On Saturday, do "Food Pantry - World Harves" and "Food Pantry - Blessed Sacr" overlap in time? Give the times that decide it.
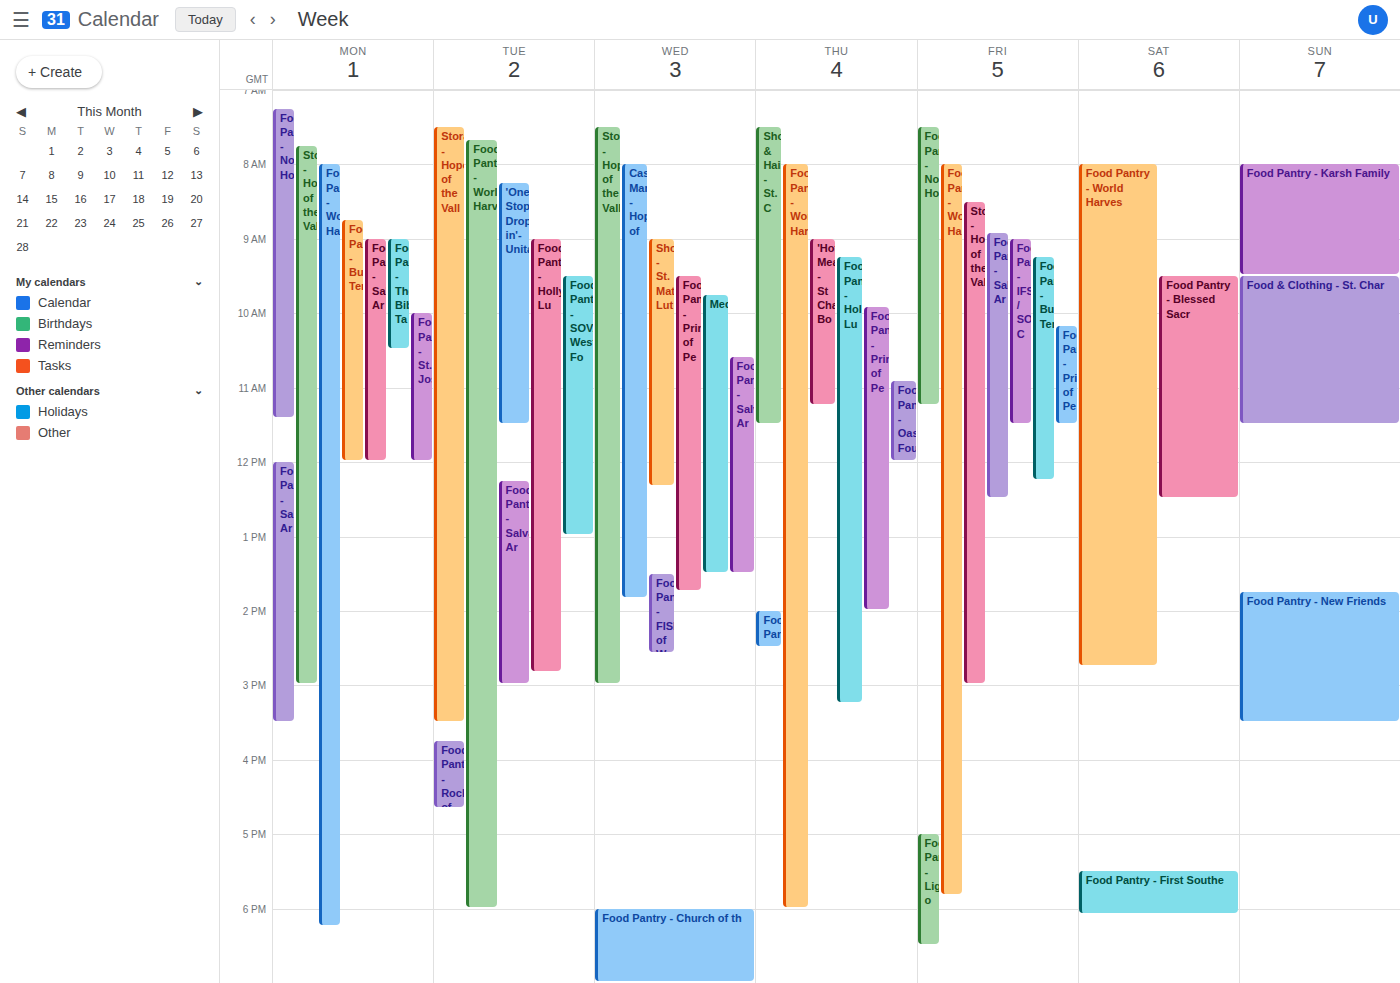
"Food Pantry - Blessed Sacr" runs 09:30 to 12:30, inside "Food Pantry - World Harves" -- they overlap.